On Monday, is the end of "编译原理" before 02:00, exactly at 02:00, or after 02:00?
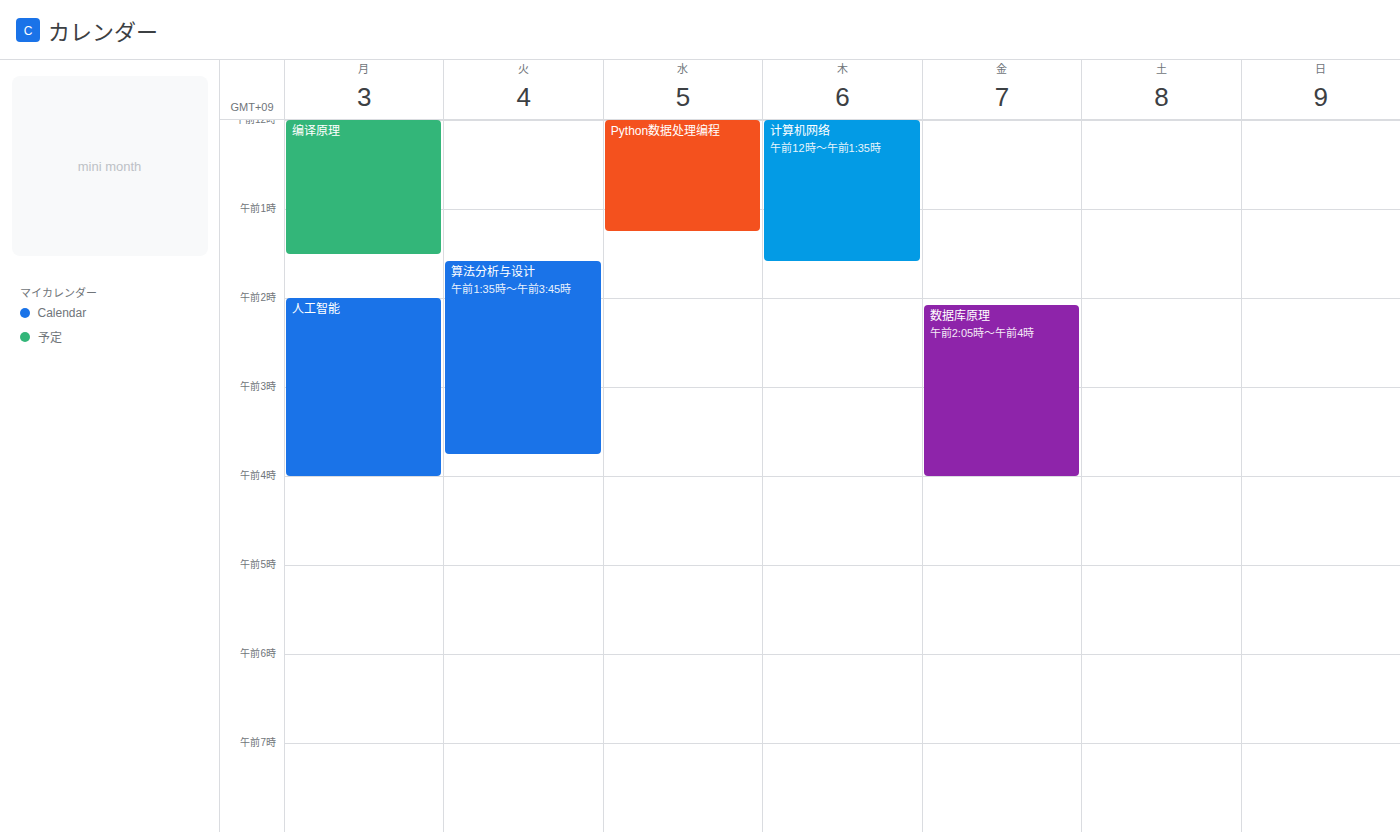
01:30 -- before 02:00, 30 minutes above the 02:00 line.